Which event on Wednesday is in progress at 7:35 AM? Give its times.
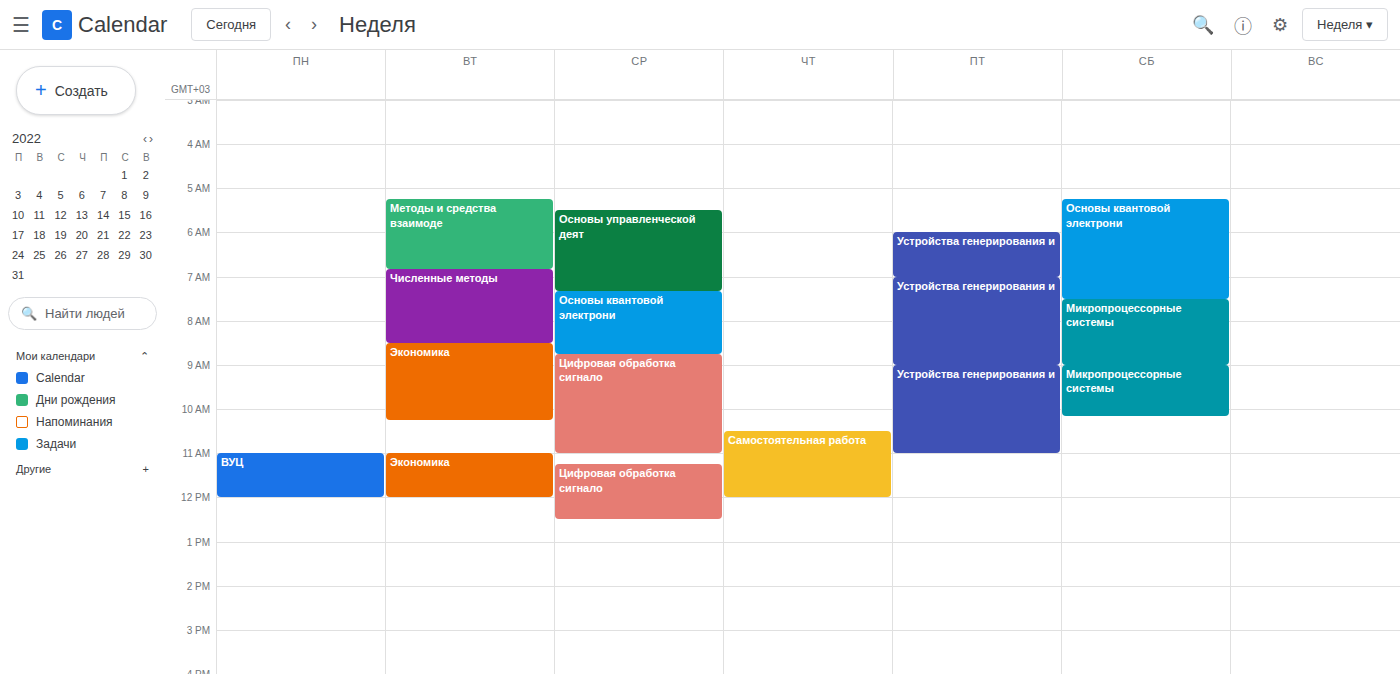
"Основы квантовой электрони", 7:20 AM to 8:45 AM